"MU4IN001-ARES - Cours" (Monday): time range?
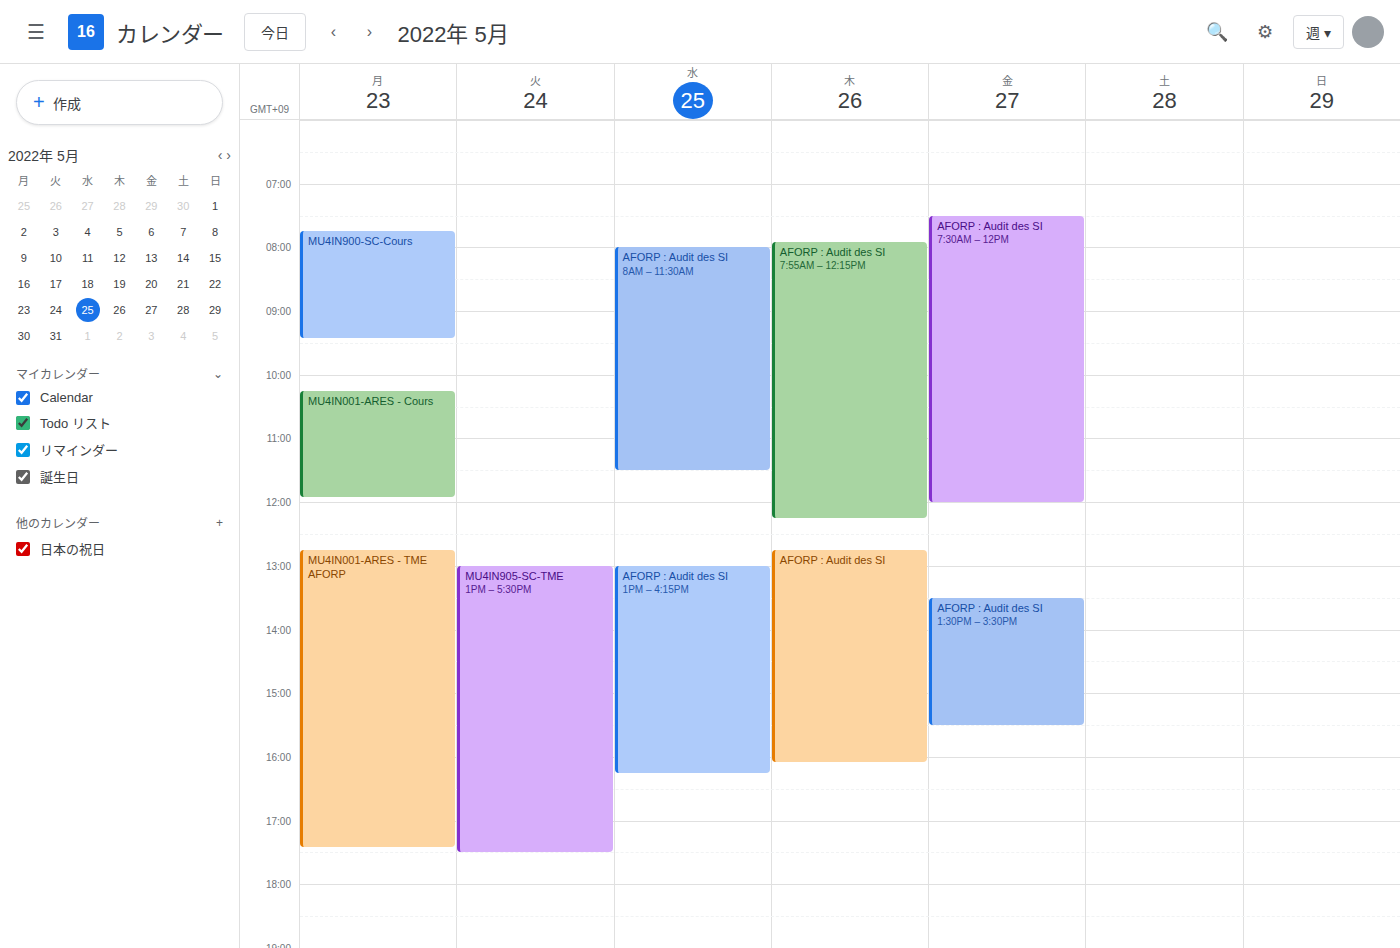
10:15 AM to 11:55 AM